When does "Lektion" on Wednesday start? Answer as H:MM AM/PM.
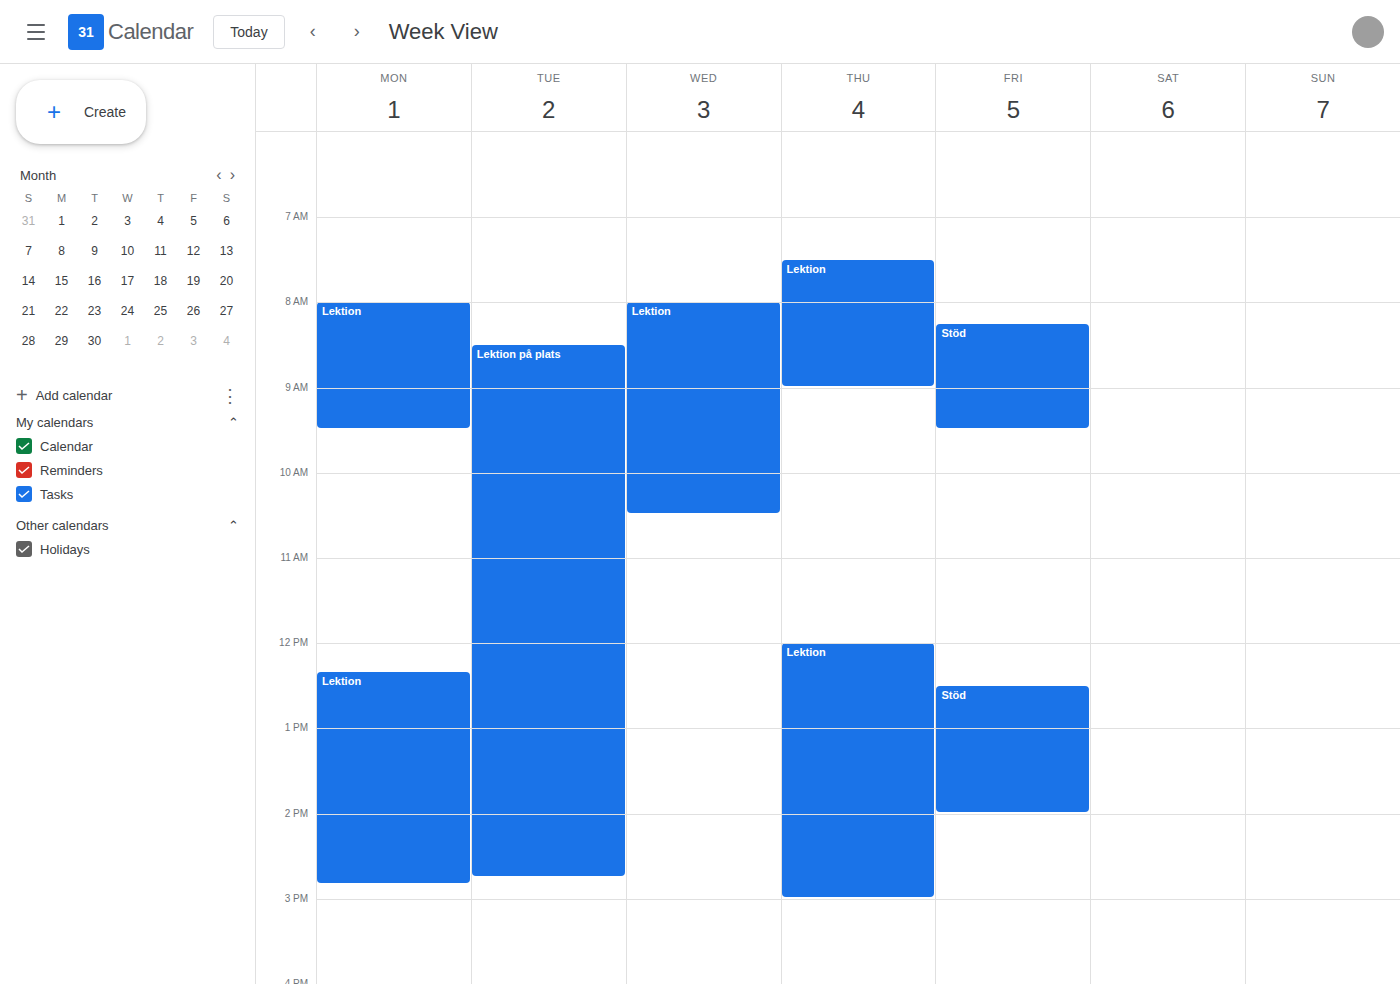
8:00 AM